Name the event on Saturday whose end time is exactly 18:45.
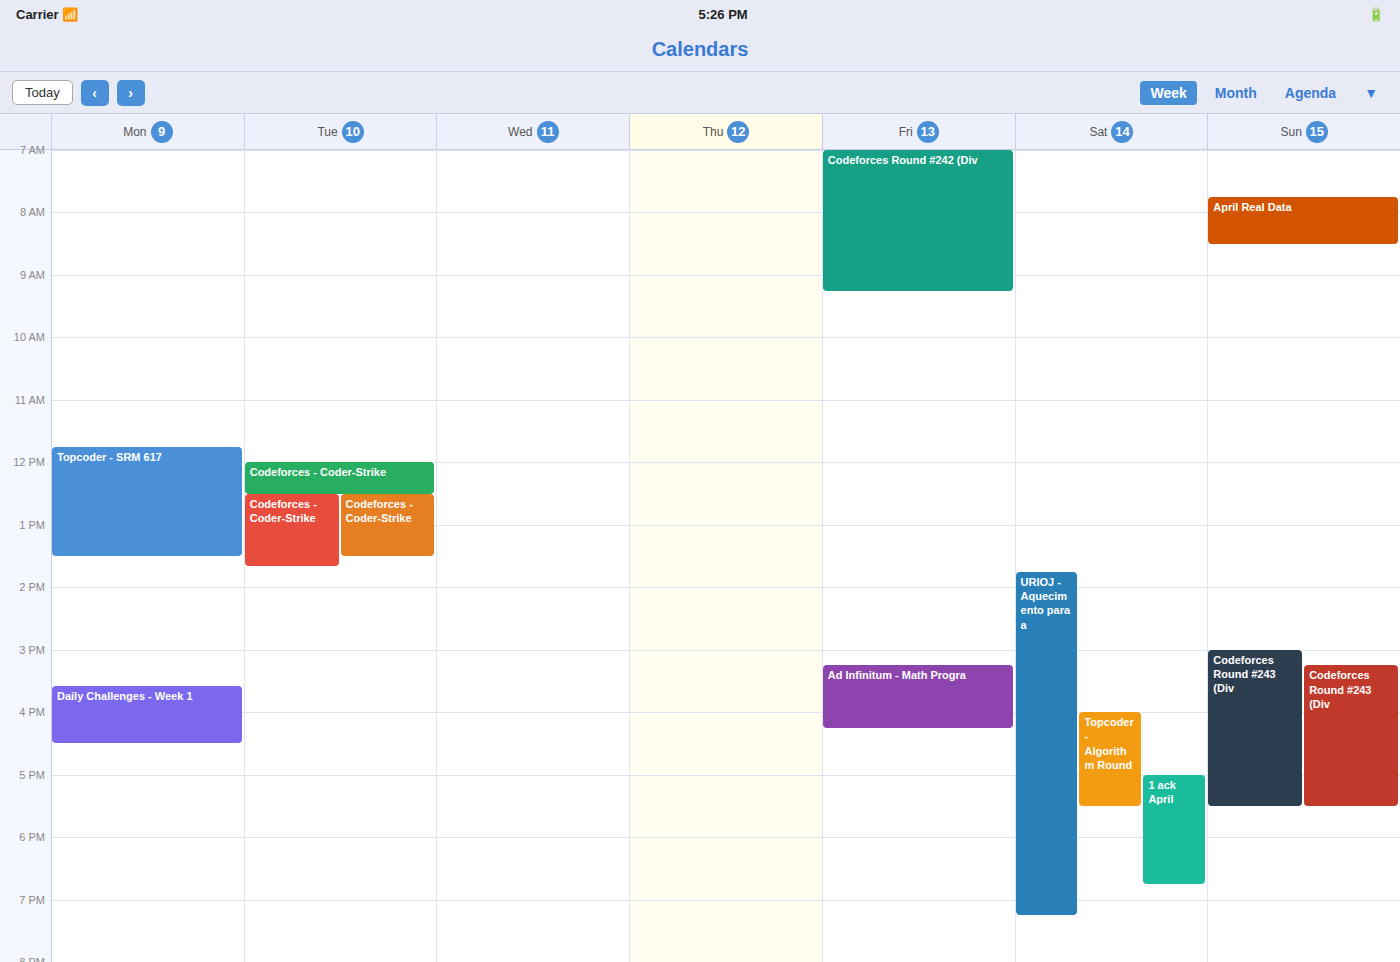
"1 ack April"